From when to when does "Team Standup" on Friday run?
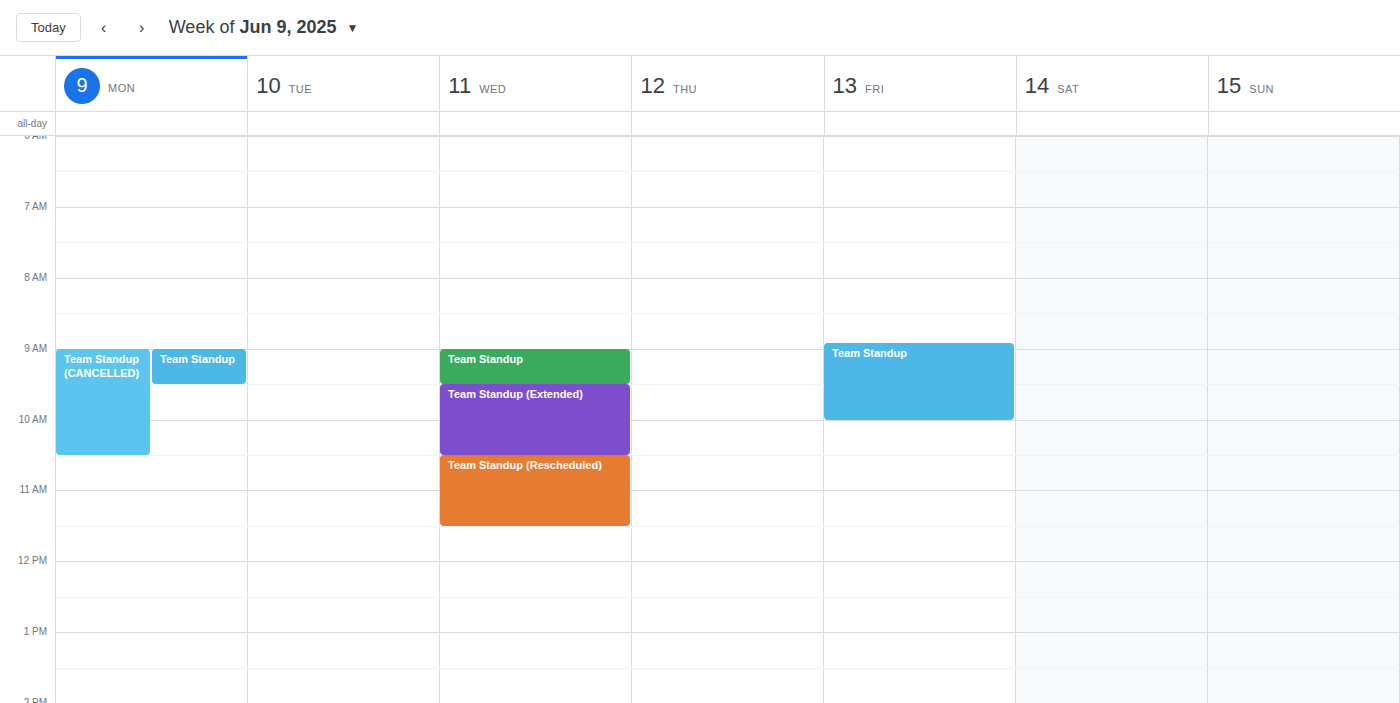
8:55 AM to 10:00 AM